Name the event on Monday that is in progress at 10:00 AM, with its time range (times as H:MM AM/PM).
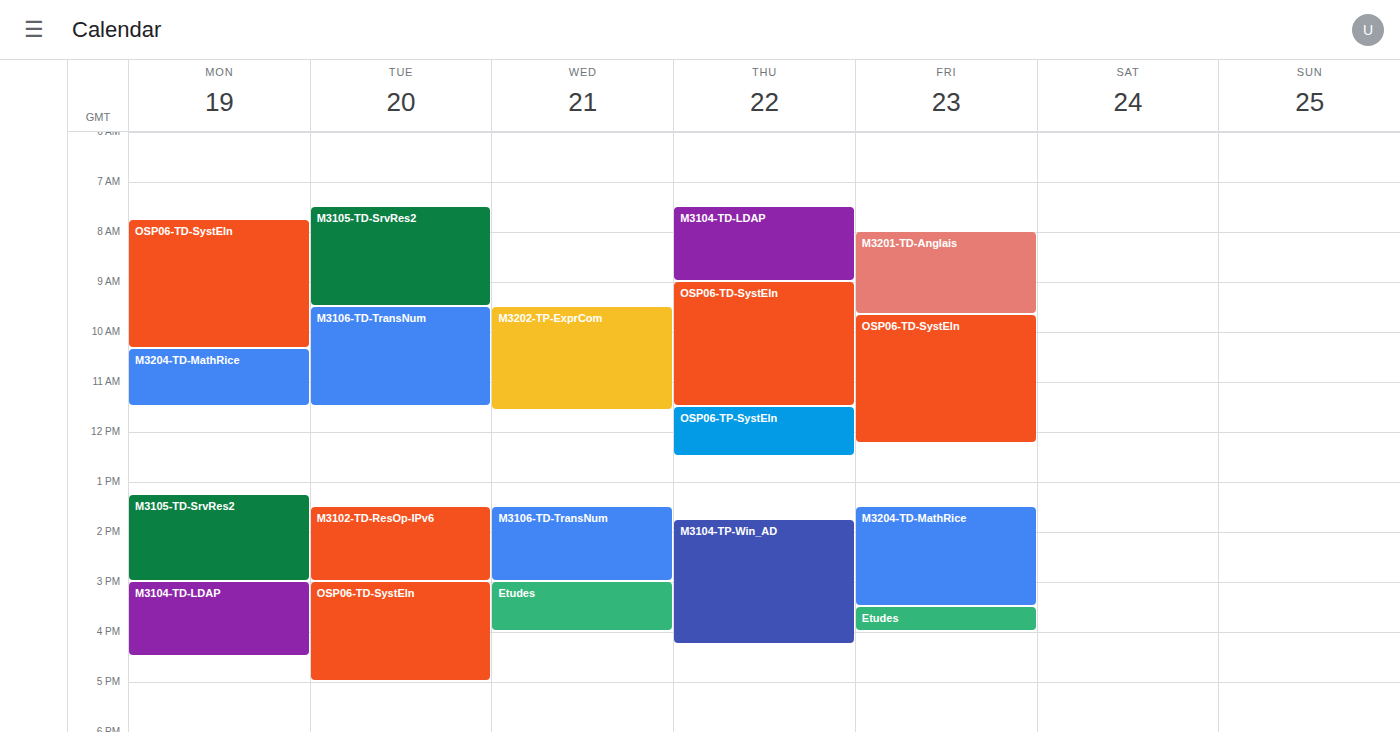
"OSP06-TD-SystEln", 7:45 AM to 10:20 AM